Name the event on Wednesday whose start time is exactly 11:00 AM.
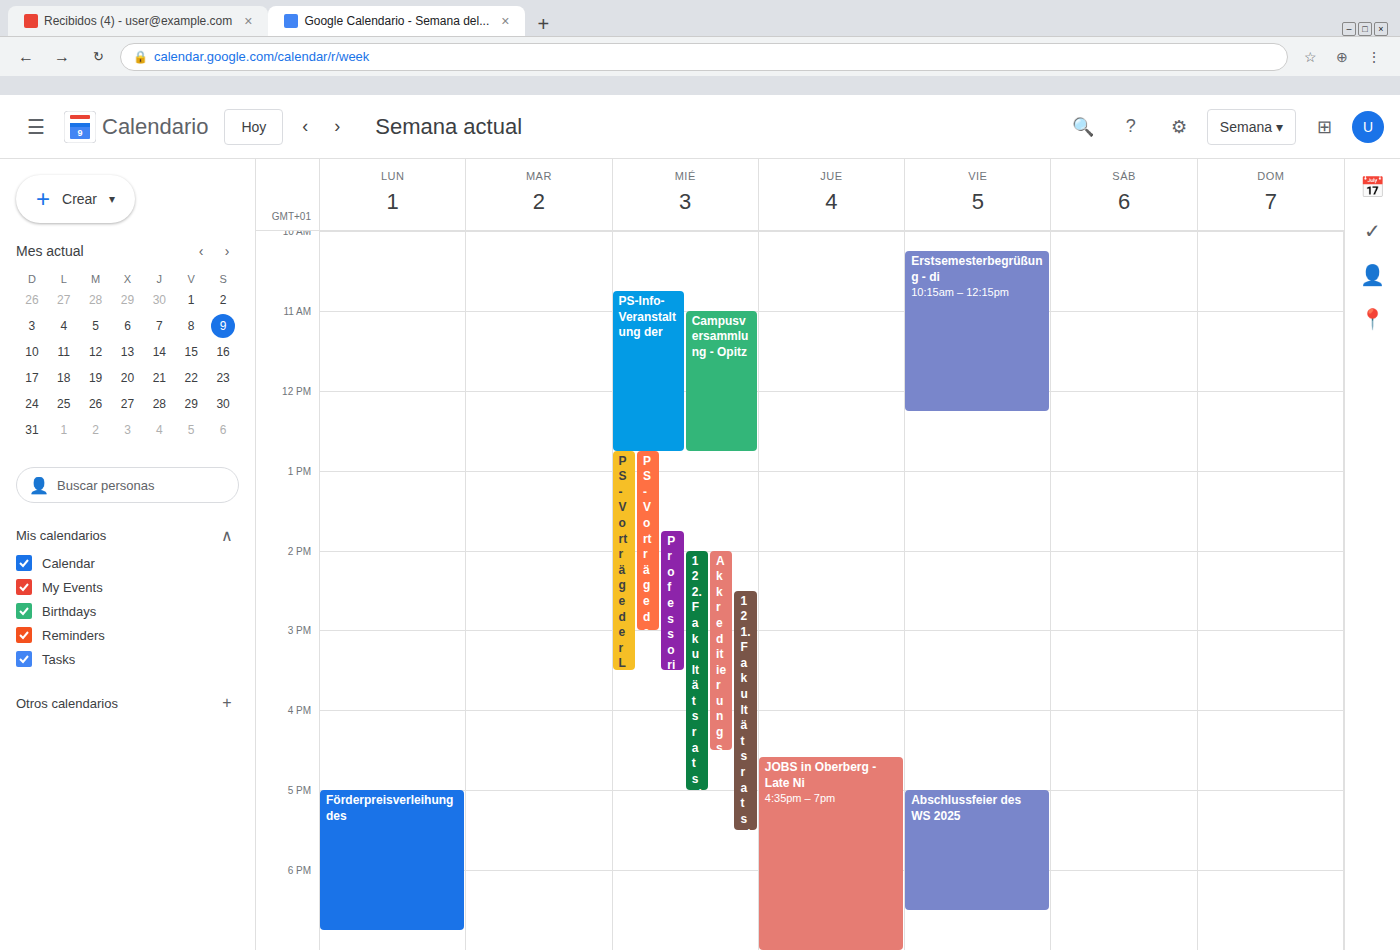
"Campusversammlung - Opitz"